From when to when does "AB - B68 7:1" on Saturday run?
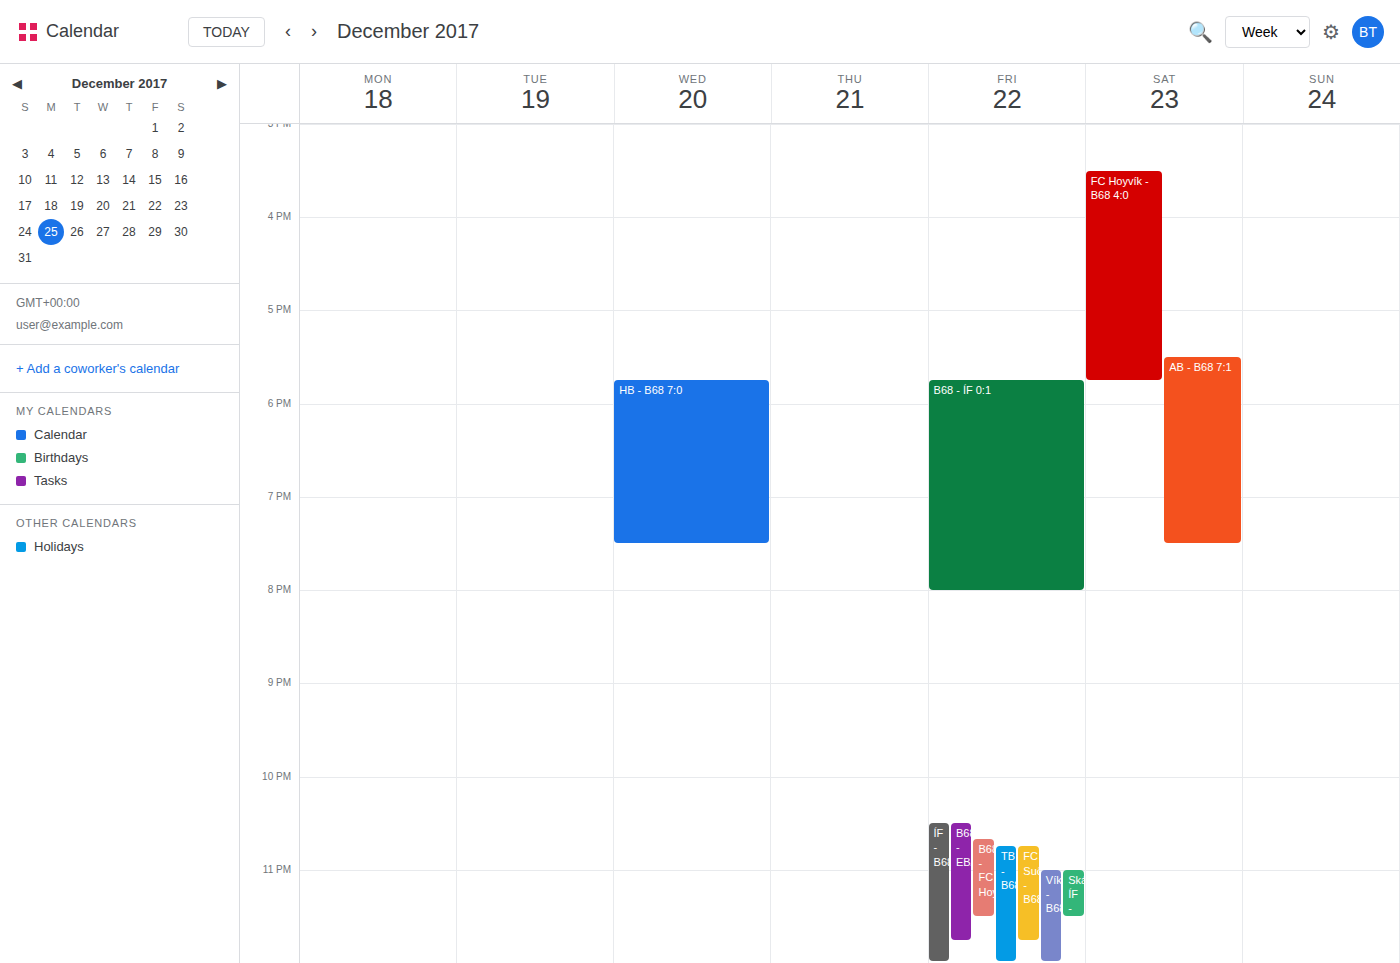
5:30 PM to 7:30 PM